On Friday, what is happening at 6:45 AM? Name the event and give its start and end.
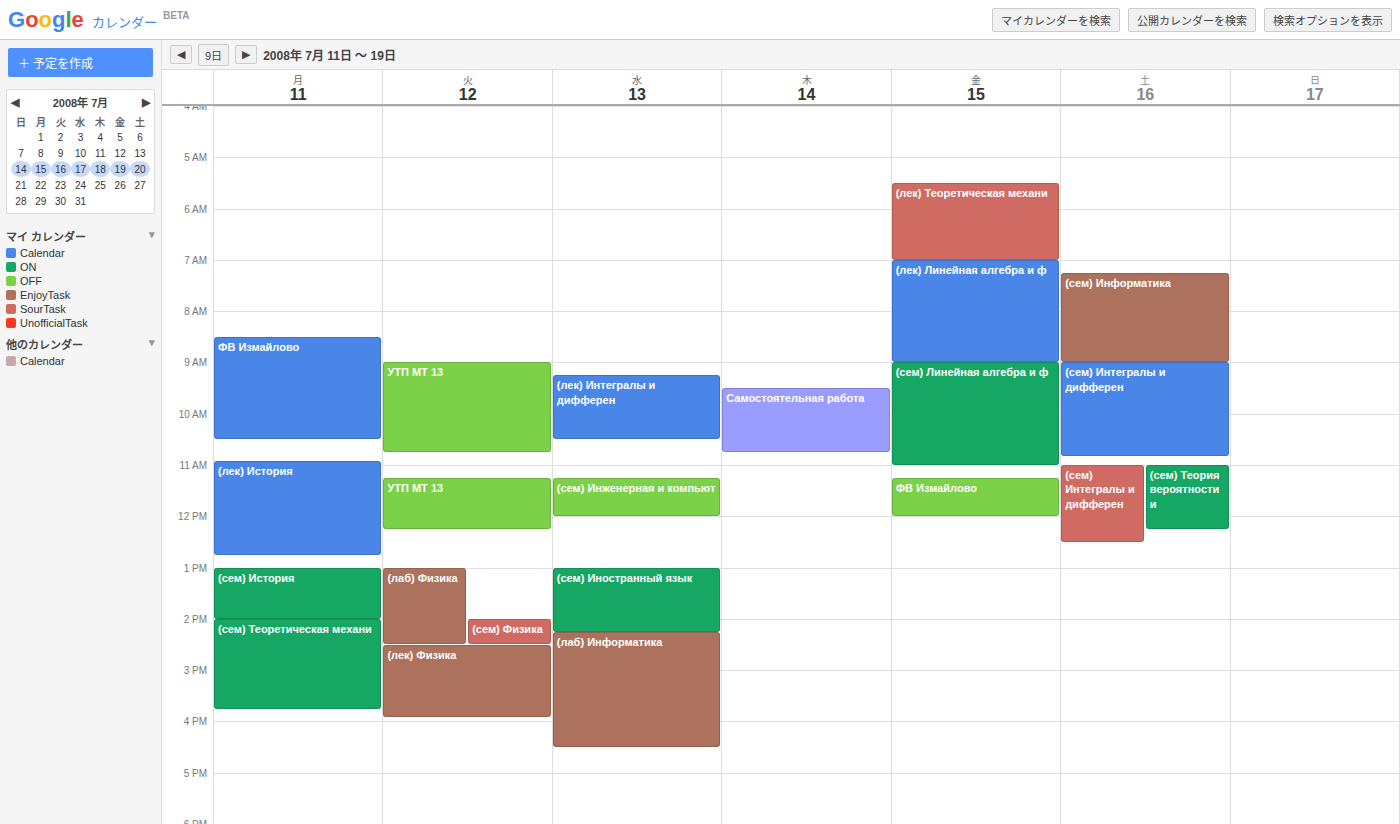
"(лек) Теоретическая механи", 5:30 AM to 7:00 AM